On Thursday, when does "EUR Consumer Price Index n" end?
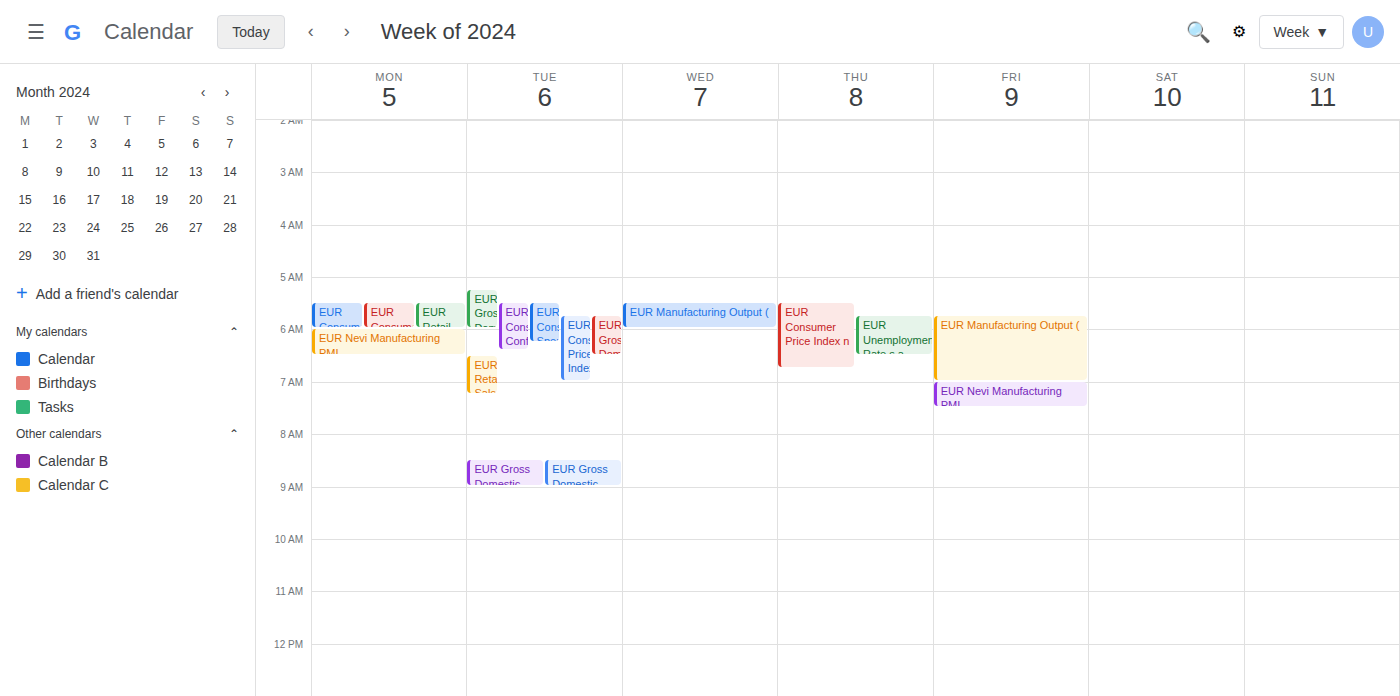
6:45 AM